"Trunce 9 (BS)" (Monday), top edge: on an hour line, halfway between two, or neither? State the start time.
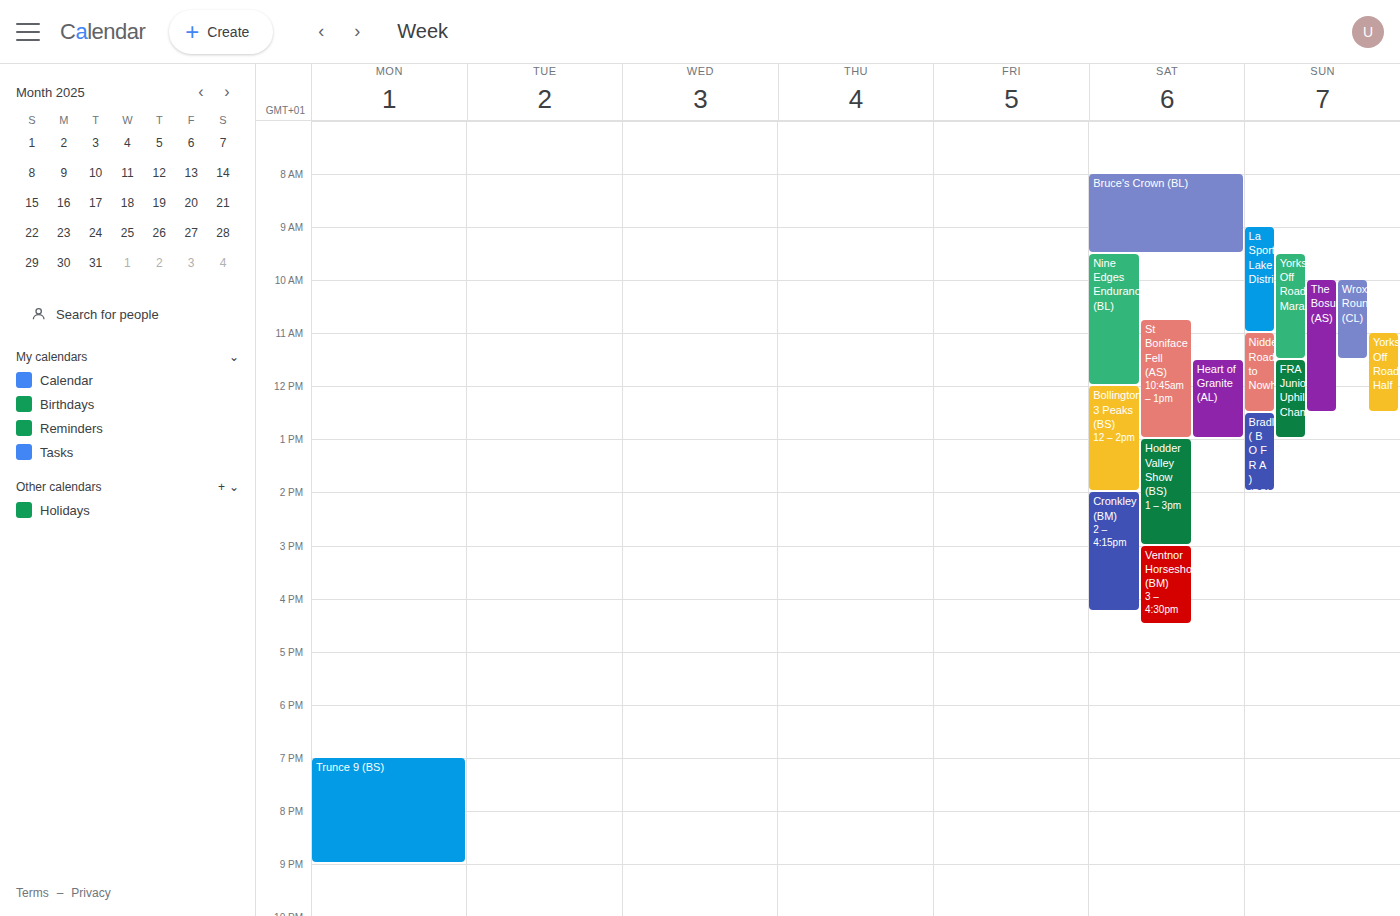
19:00 -- exactly on the 19:00 line.